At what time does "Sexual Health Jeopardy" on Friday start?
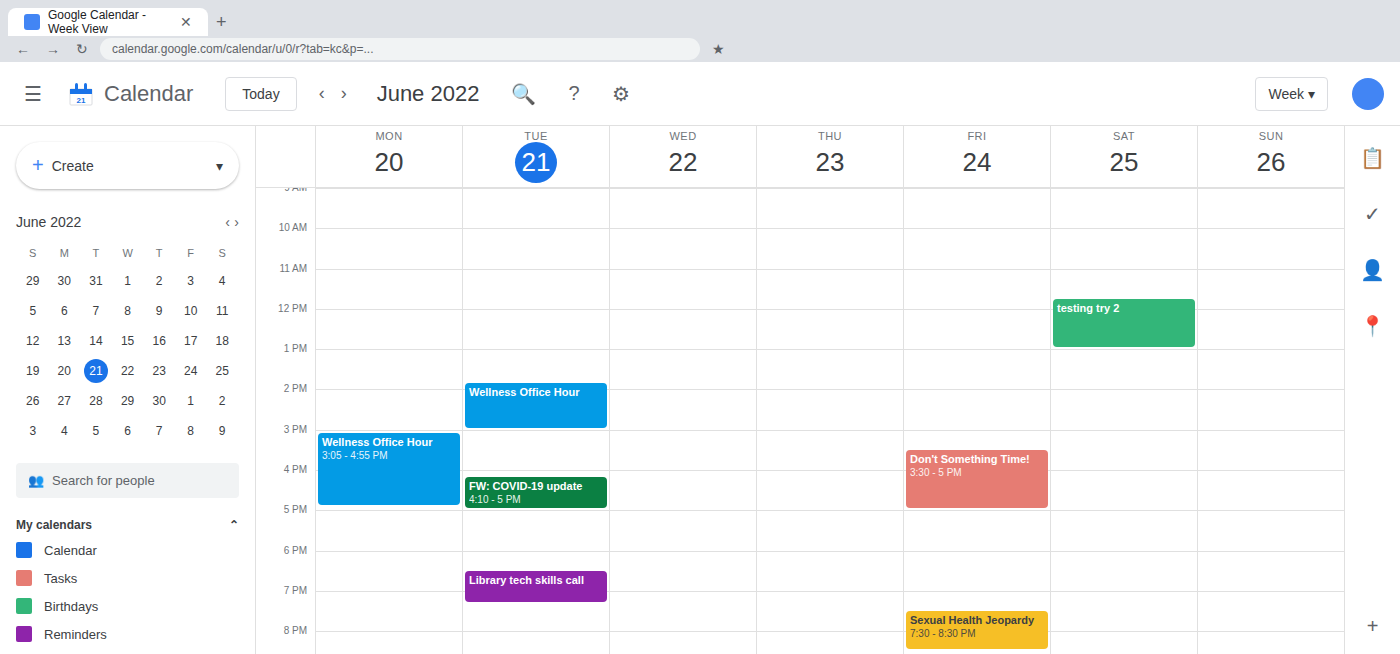
7:30 PM